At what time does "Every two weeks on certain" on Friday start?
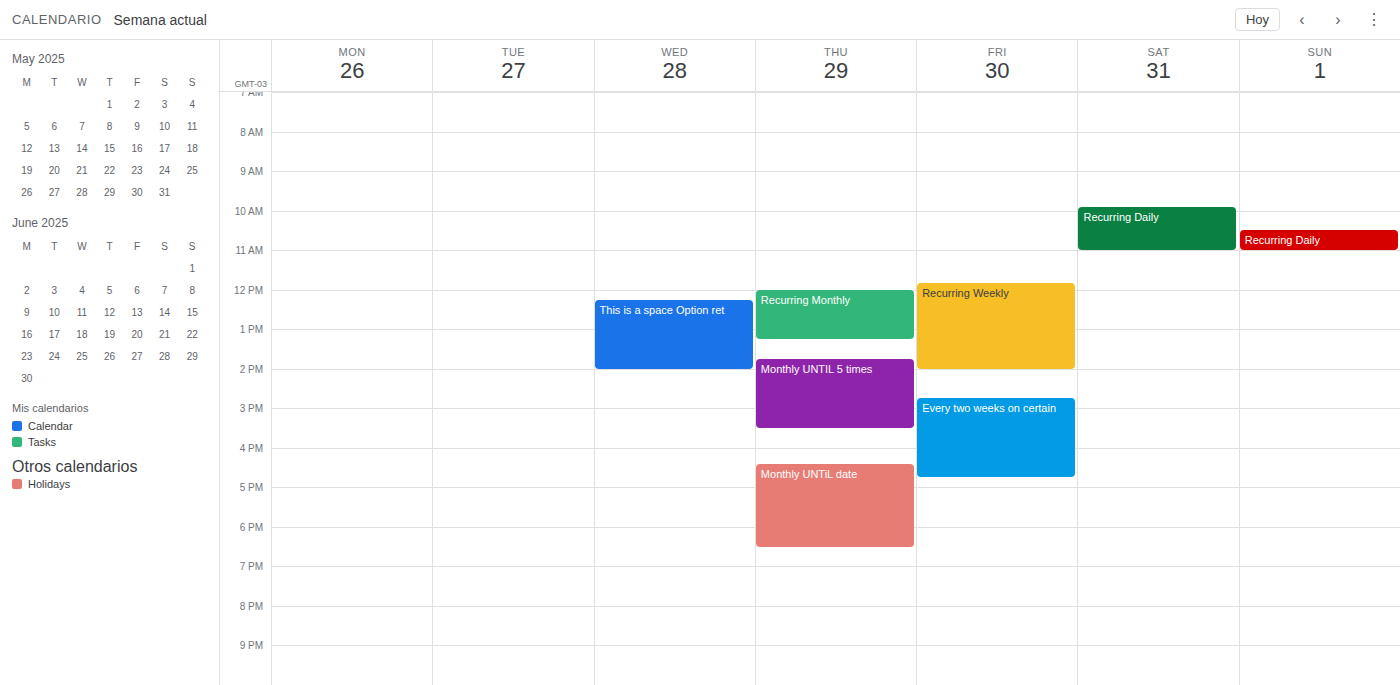
2:45 PM